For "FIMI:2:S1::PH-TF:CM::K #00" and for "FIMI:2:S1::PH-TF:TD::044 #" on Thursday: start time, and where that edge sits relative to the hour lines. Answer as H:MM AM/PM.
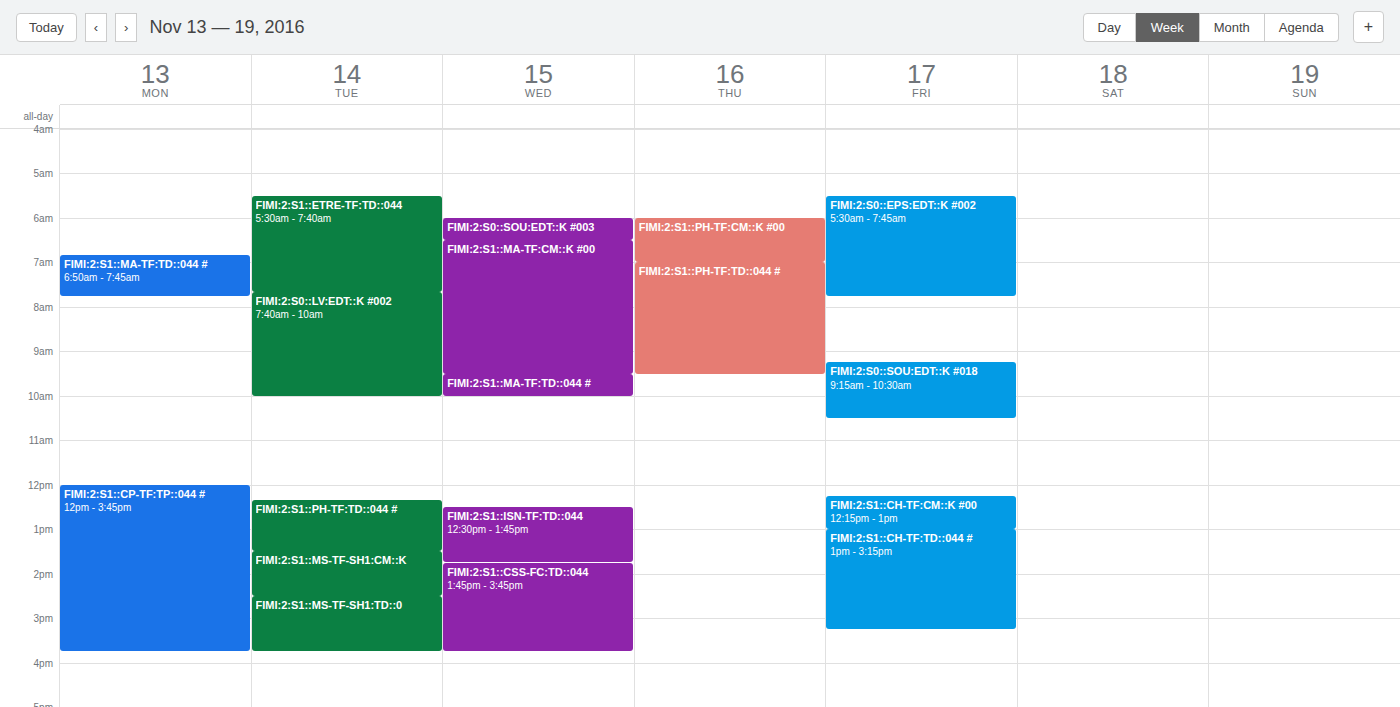
"FIMI:2:S1::PH-TF:CM::K #00": 6:00 AM, exactly on the 6 AM line. "FIMI:2:S1::PH-TF:TD::044 #": 7:00 AM, exactly on the 7 AM line.